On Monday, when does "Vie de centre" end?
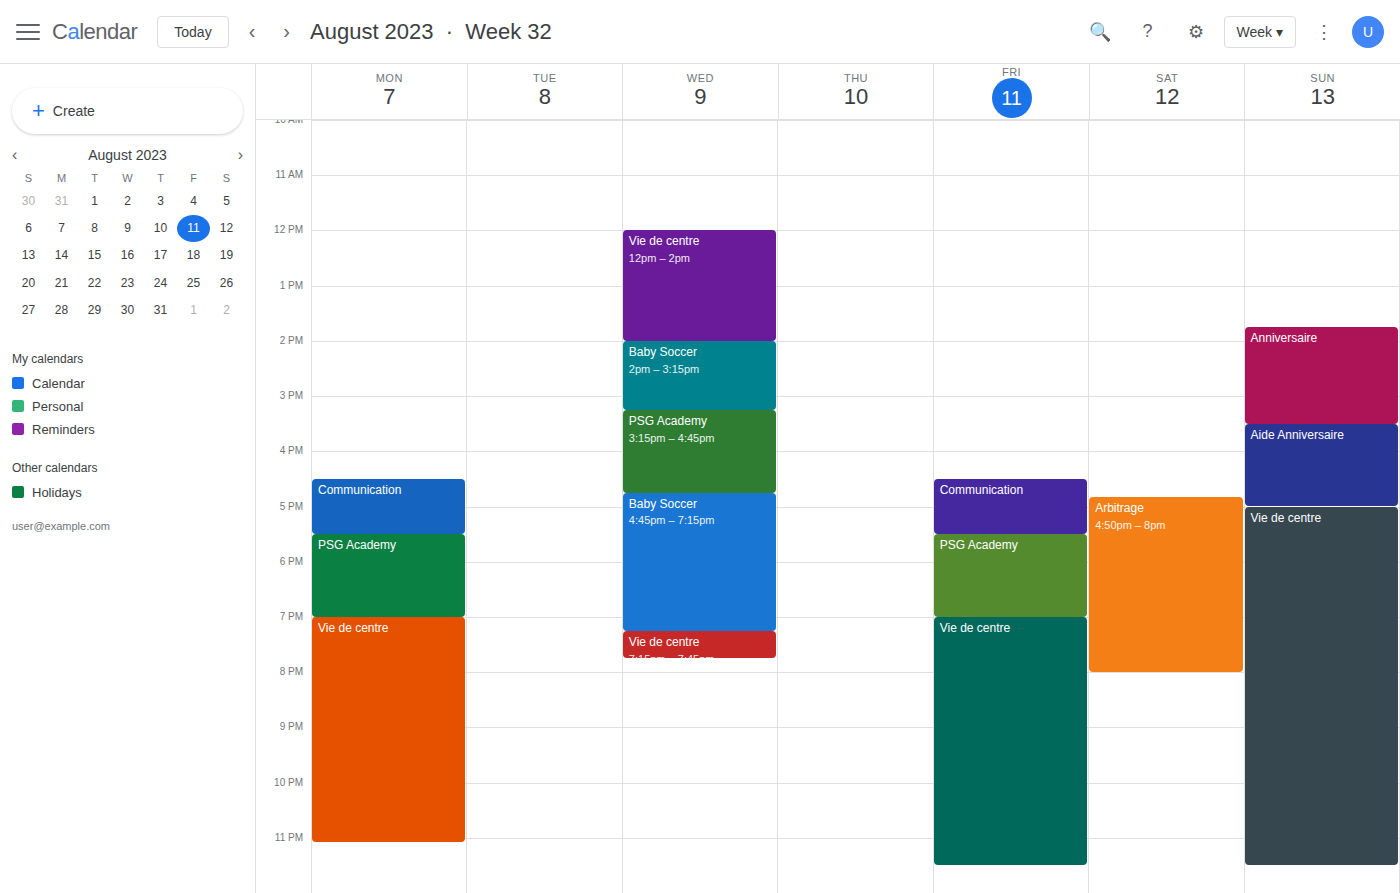
11:05 PM